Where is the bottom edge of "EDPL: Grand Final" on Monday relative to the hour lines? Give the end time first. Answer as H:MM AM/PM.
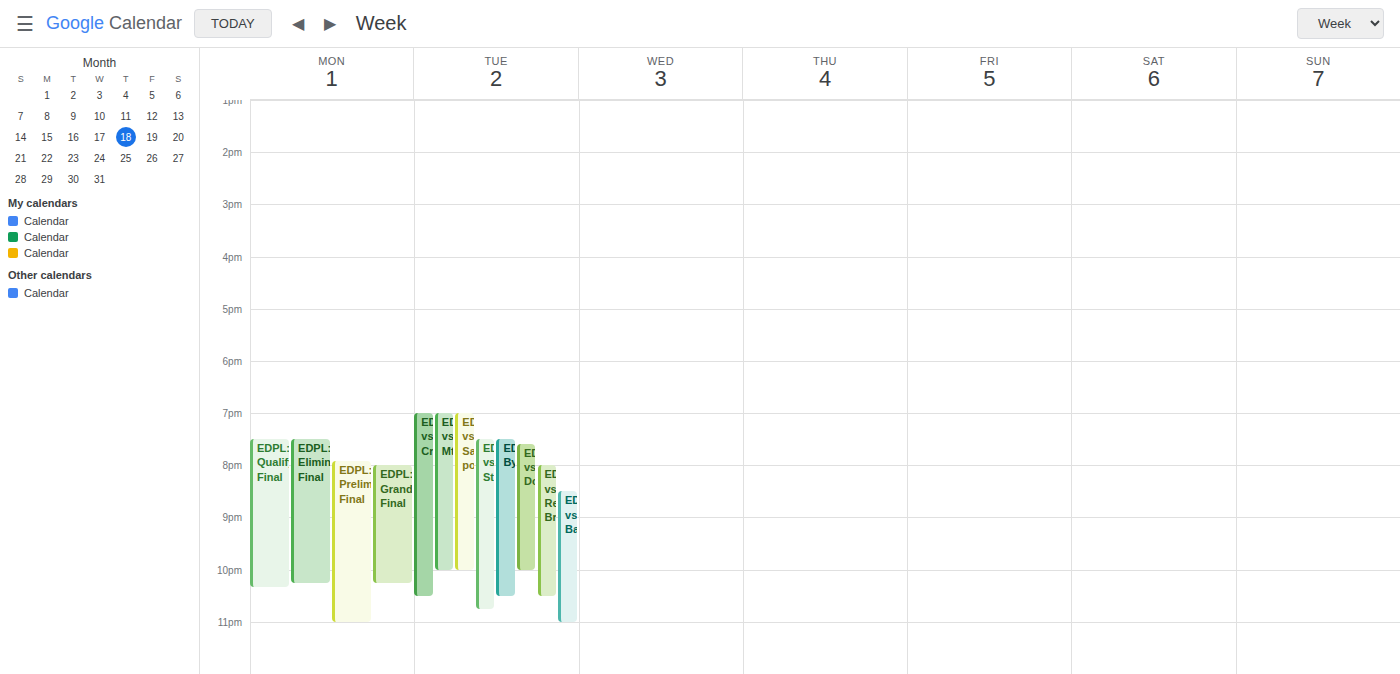
10:15 PM -- neither: a quarter of the way from the 10 PM line to the 11 PM line.